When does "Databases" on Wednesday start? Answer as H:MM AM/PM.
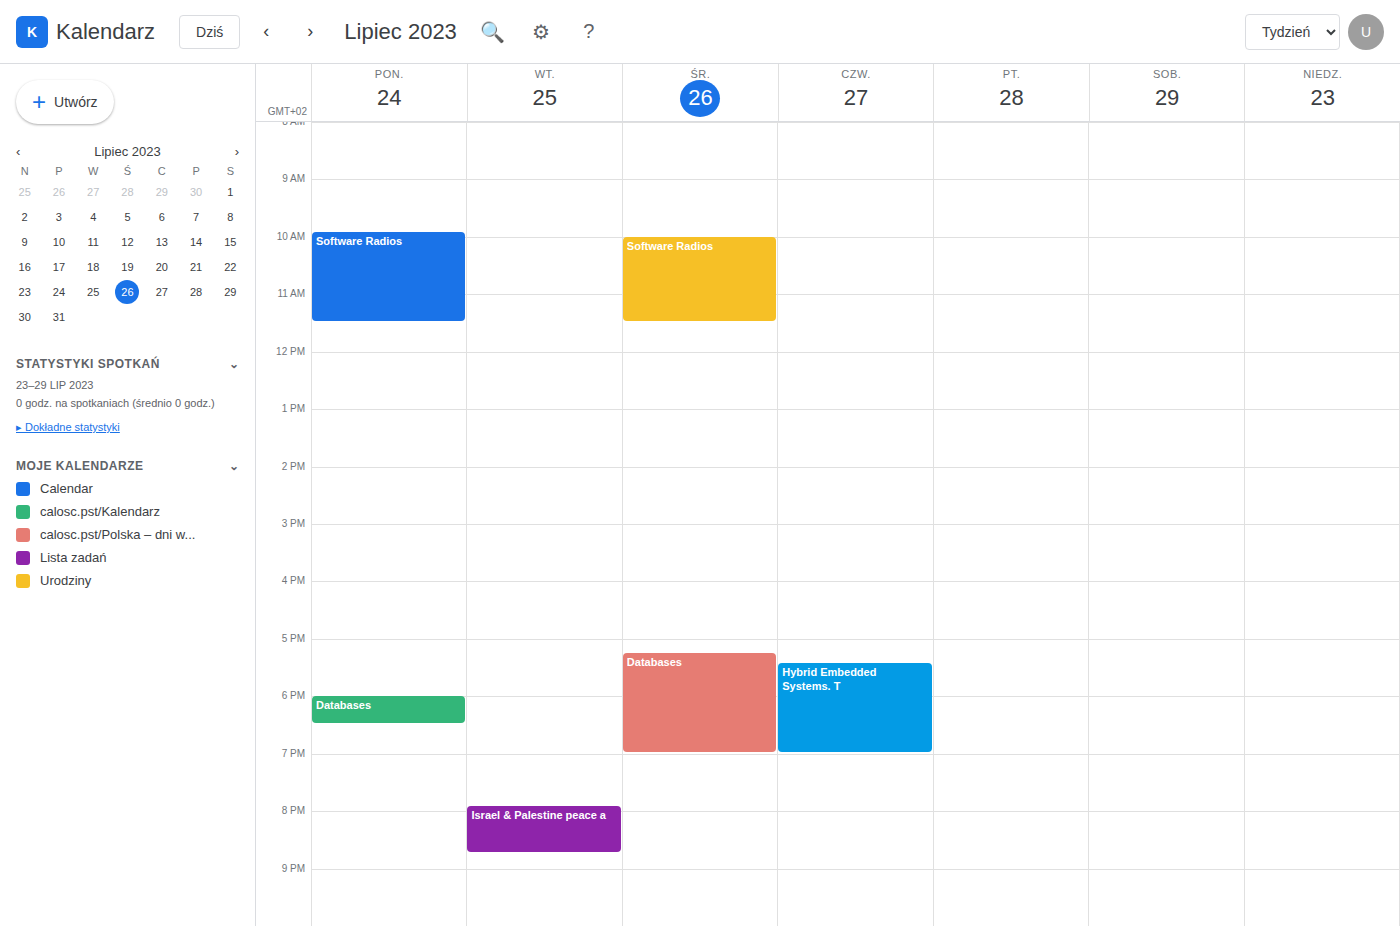
5:15 PM